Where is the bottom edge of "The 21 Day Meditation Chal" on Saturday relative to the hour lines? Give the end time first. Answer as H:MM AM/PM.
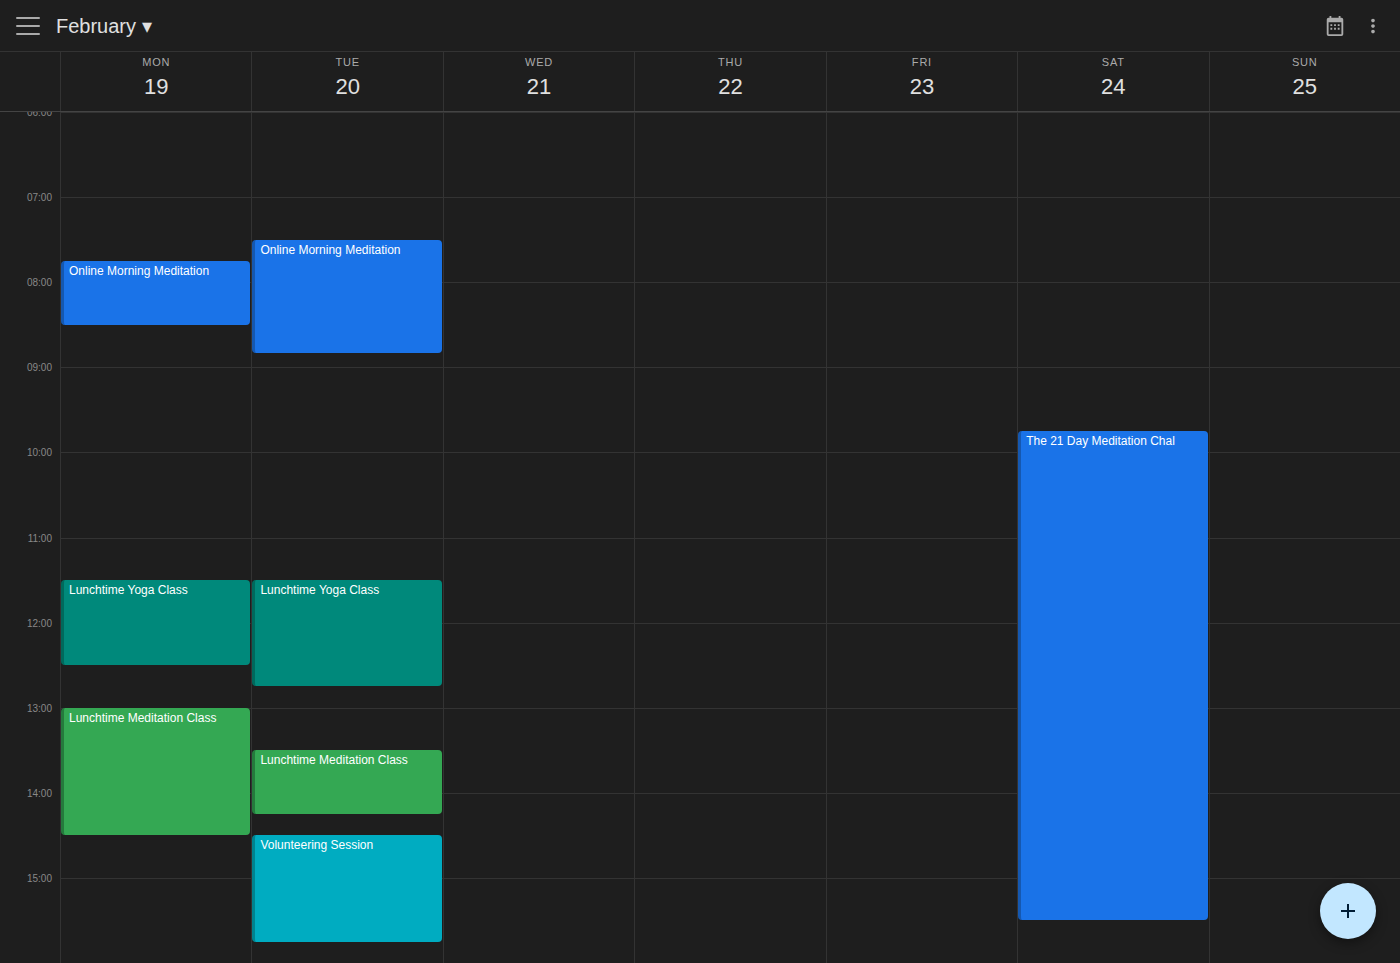
3:30 PM -- halfway between the 3 PM and 4 PM lines.